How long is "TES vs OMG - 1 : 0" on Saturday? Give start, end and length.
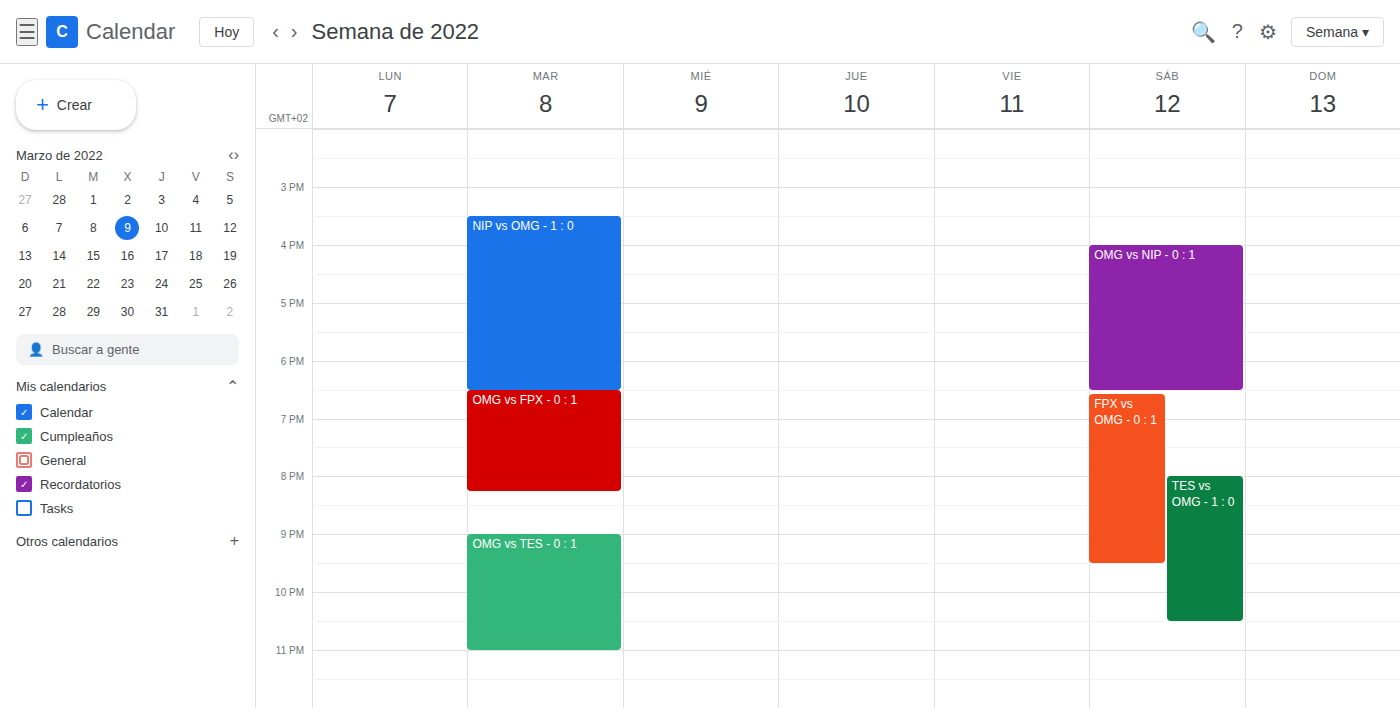
20:00 to 22:30, 2 hours 30 minutes